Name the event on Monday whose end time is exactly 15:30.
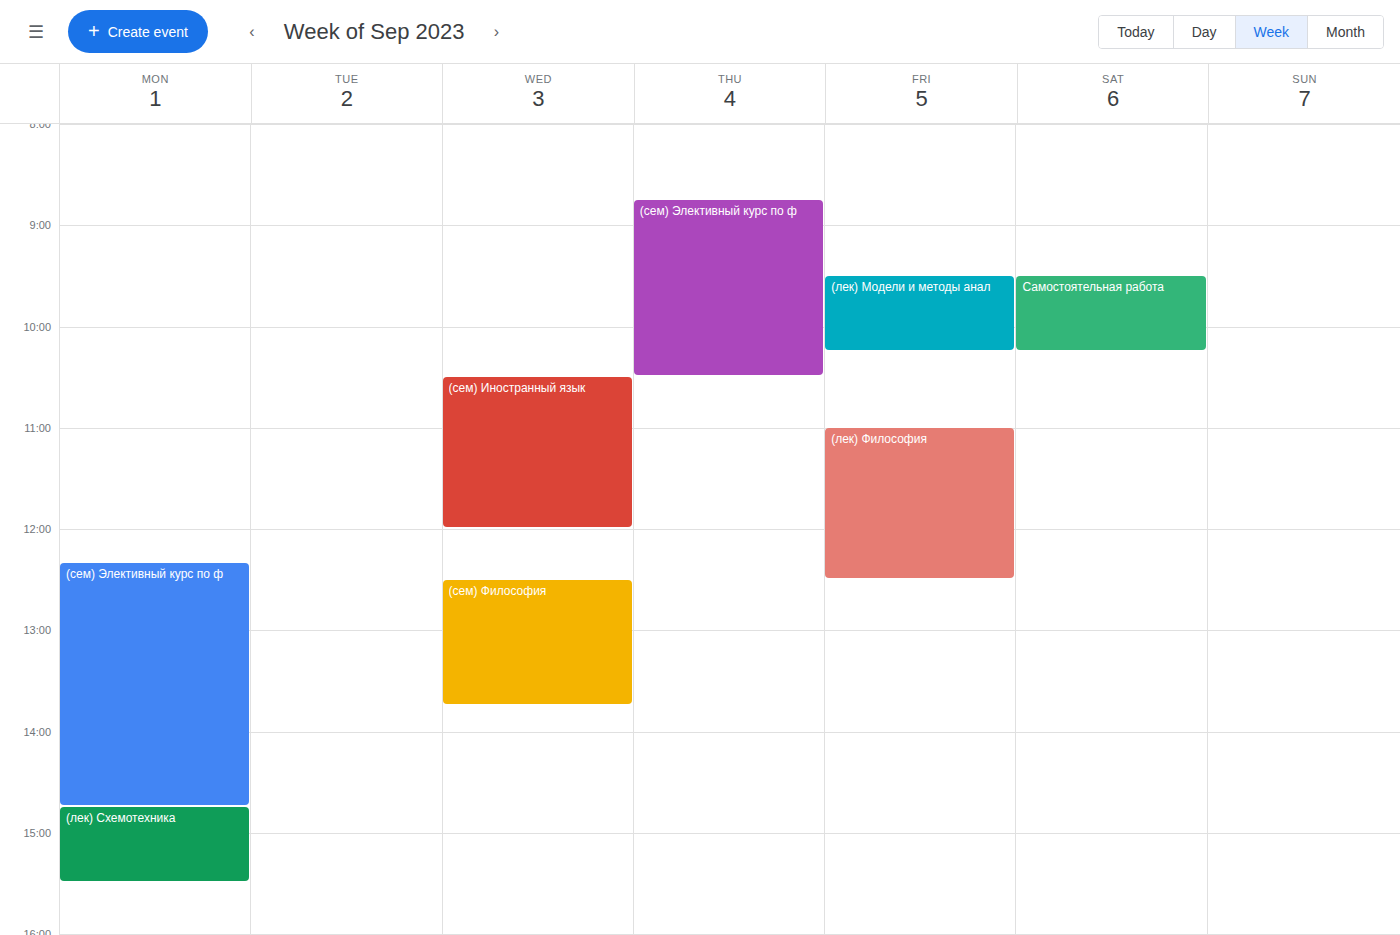
"(лек) Схемотехника"